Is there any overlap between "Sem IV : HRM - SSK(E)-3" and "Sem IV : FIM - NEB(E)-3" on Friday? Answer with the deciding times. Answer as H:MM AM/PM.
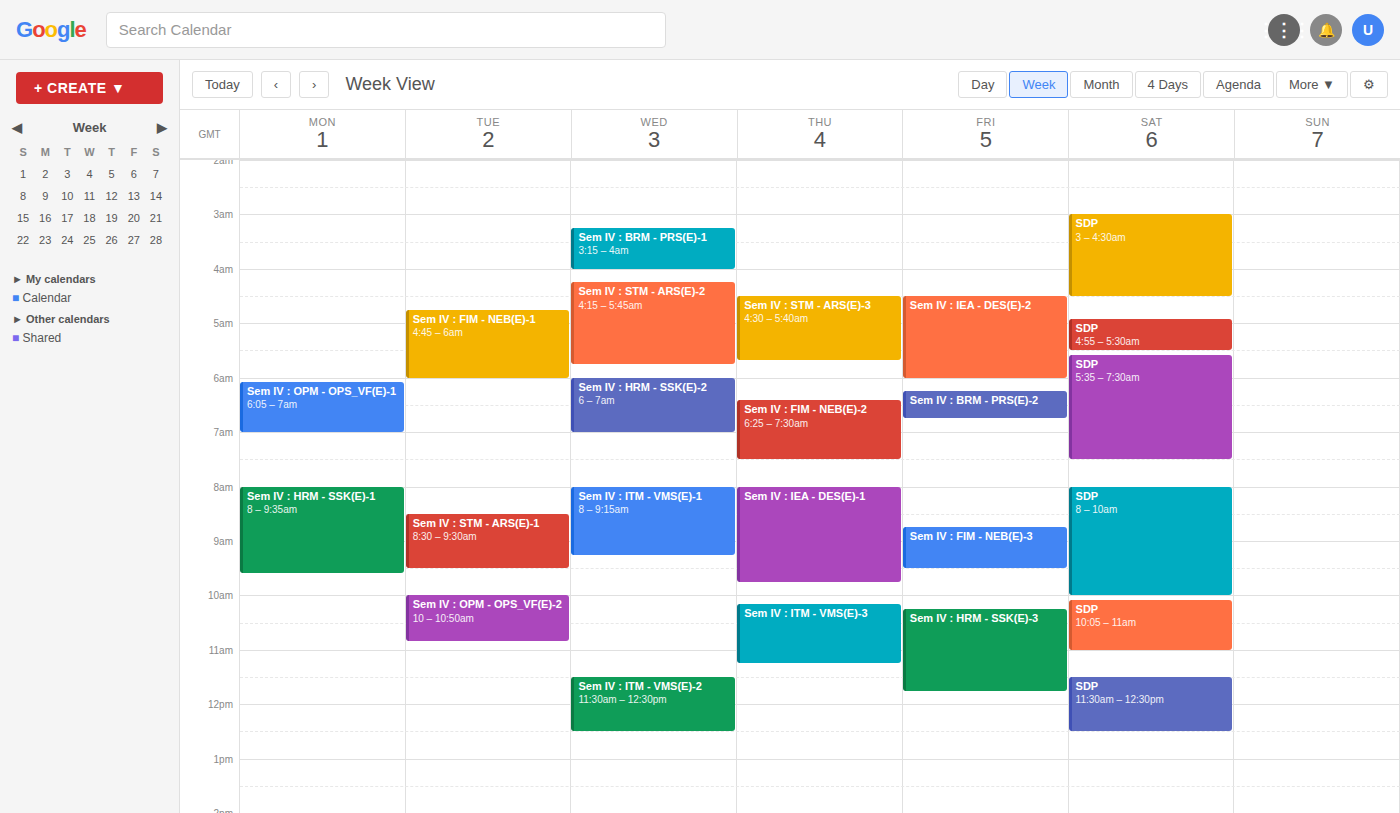
"Sem IV : FIM - NEB(E)-3" ends at 9:30 AM and "Sem IV : HRM - SSK(E)-3" starts at 10:15 AM -- no overlap.